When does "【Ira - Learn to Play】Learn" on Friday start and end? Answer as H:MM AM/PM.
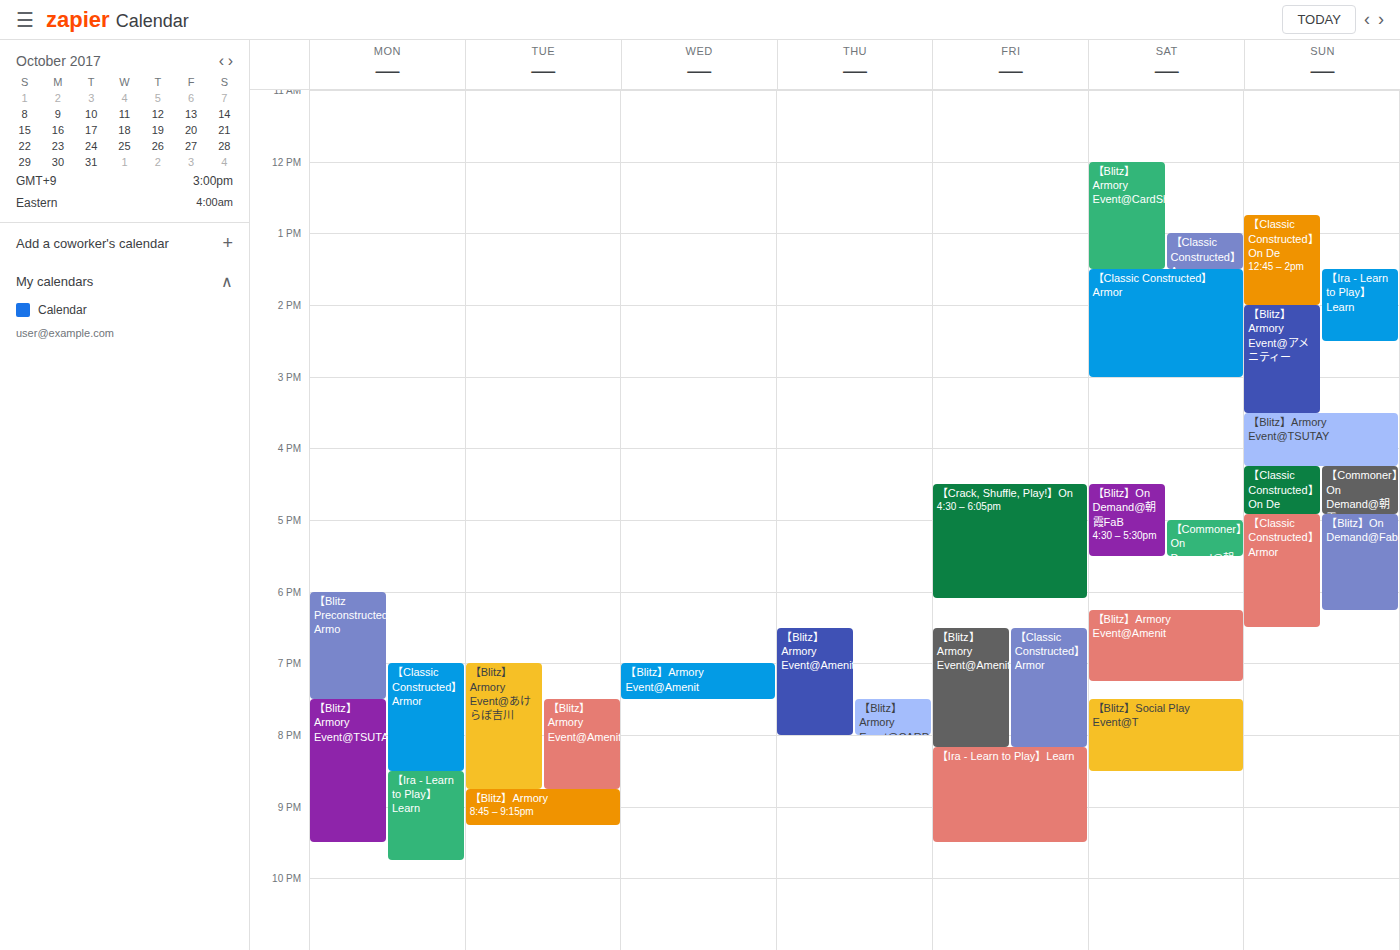
8:10 PM to 9:30 PM